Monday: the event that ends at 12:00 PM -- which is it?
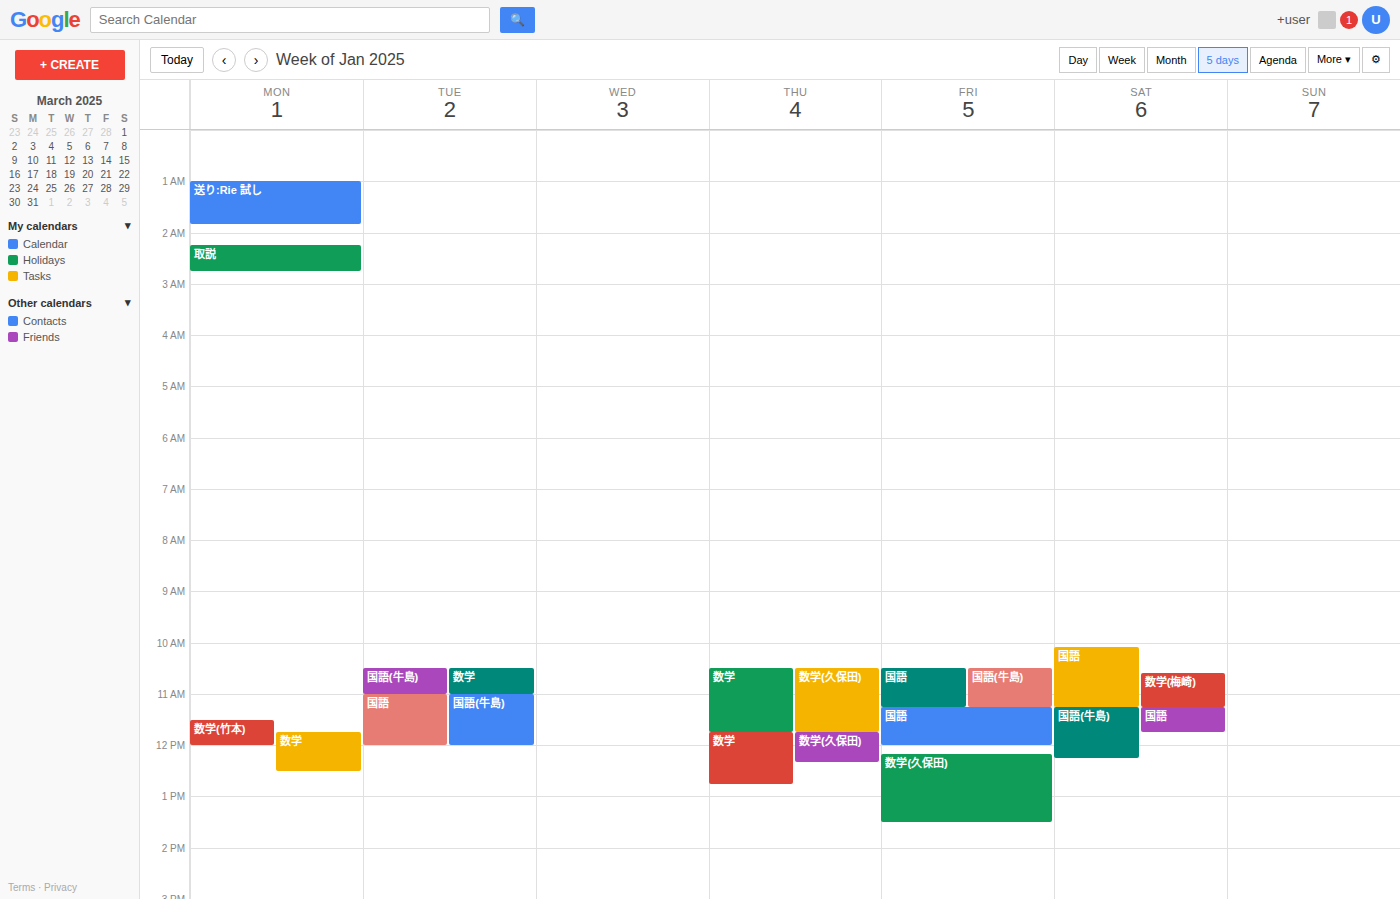
"数学(竹本)"